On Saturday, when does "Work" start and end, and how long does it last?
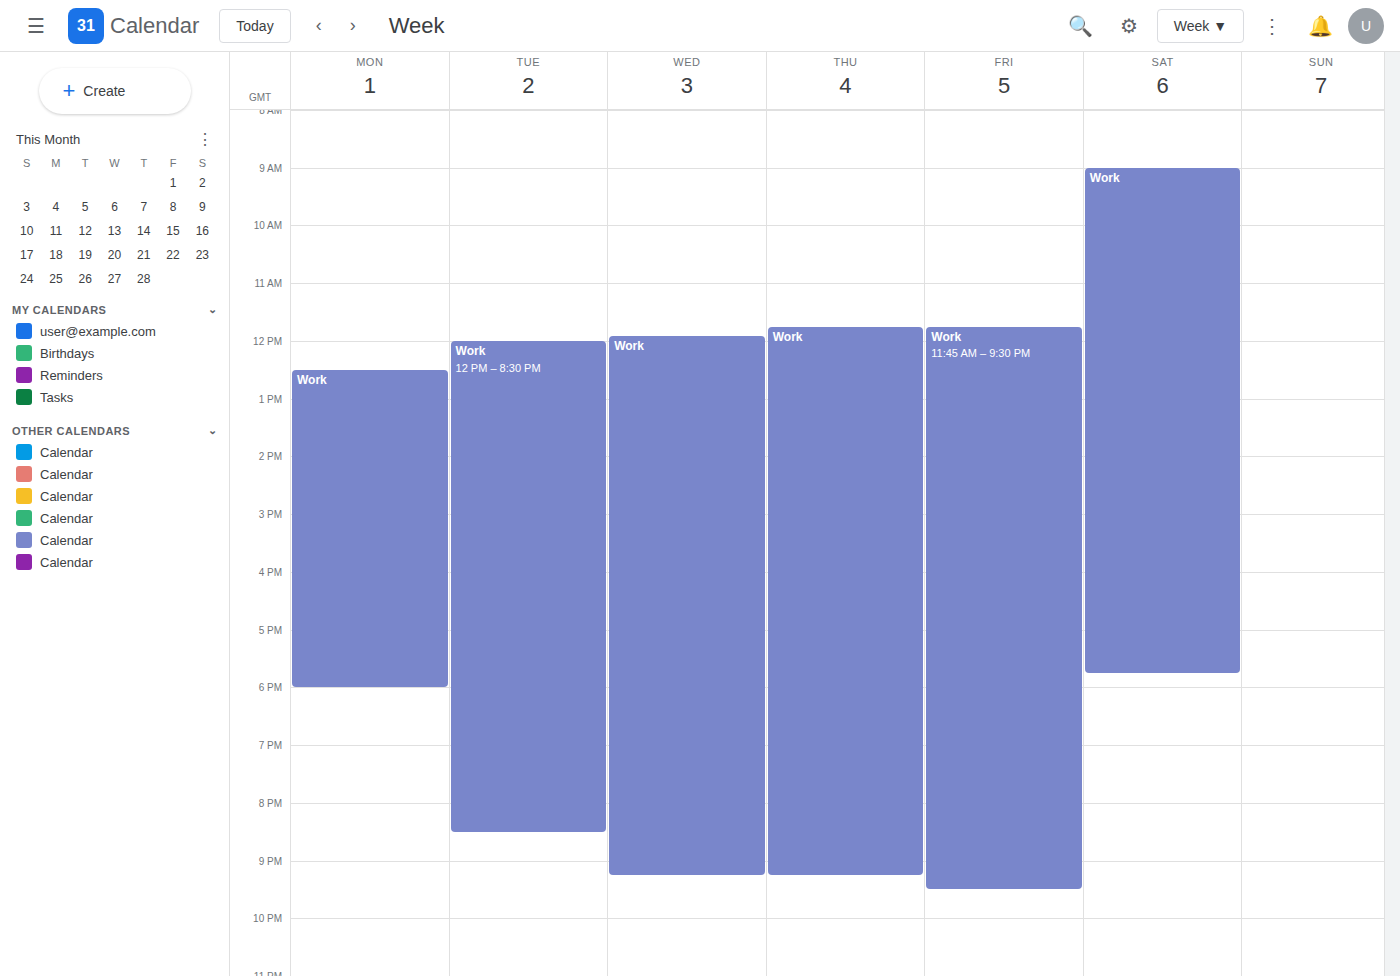
9:00 AM to 5:45 PM, 8 hours 45 minutes